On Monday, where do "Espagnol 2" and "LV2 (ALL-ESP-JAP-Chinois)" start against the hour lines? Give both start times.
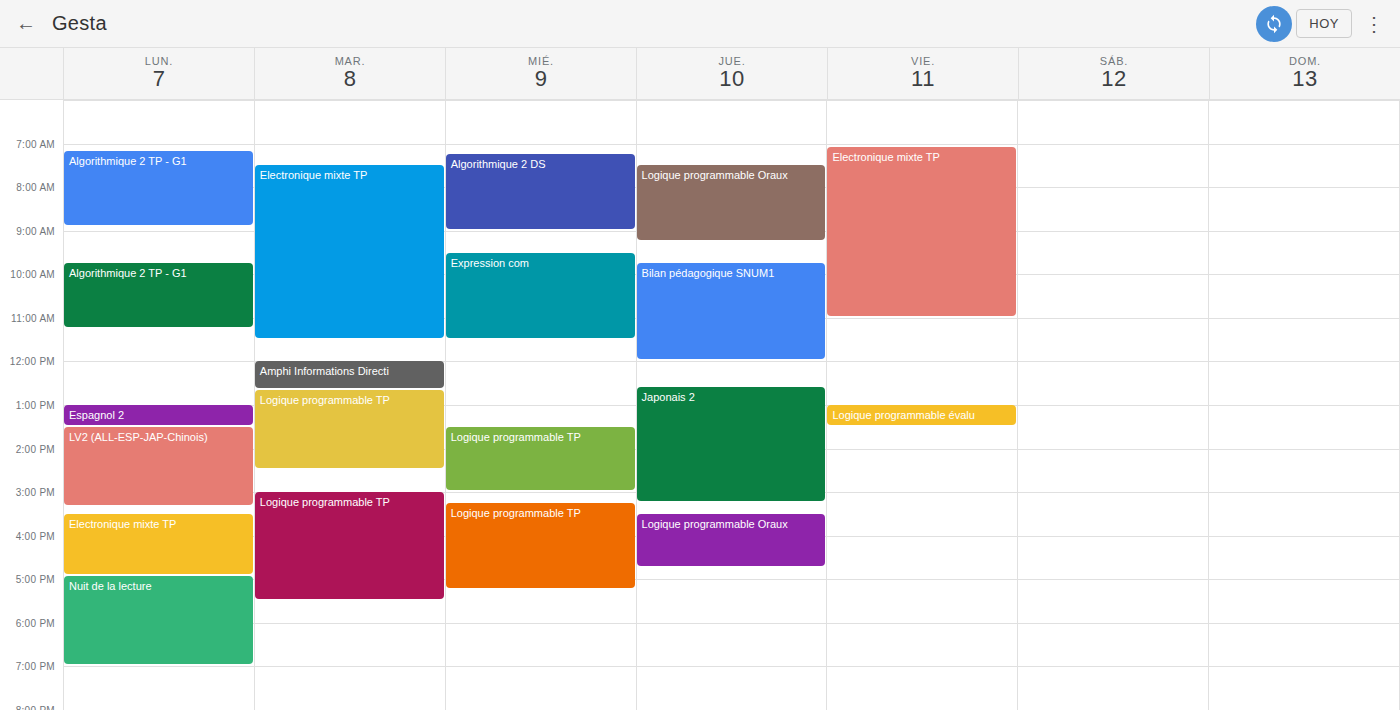
"Espagnol 2": 13:00, exactly on the 13:00 line. "LV2 (ALL-ESP-JAP-Chinois)": 13:30, halfway between the 13:00 and 14:00 lines.